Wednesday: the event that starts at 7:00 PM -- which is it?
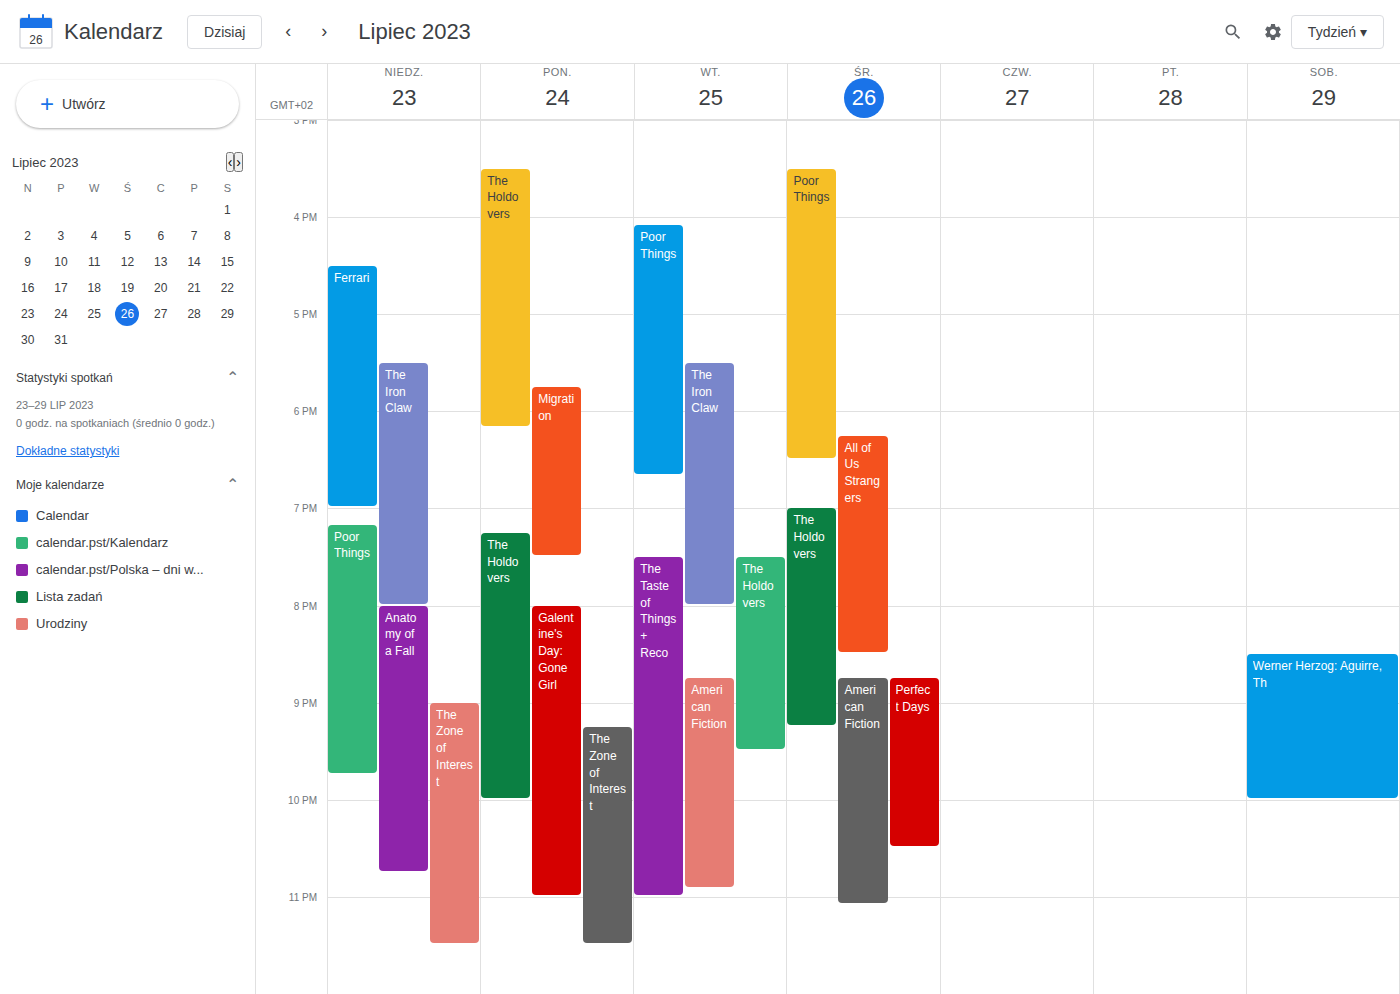
"The Holdovers"